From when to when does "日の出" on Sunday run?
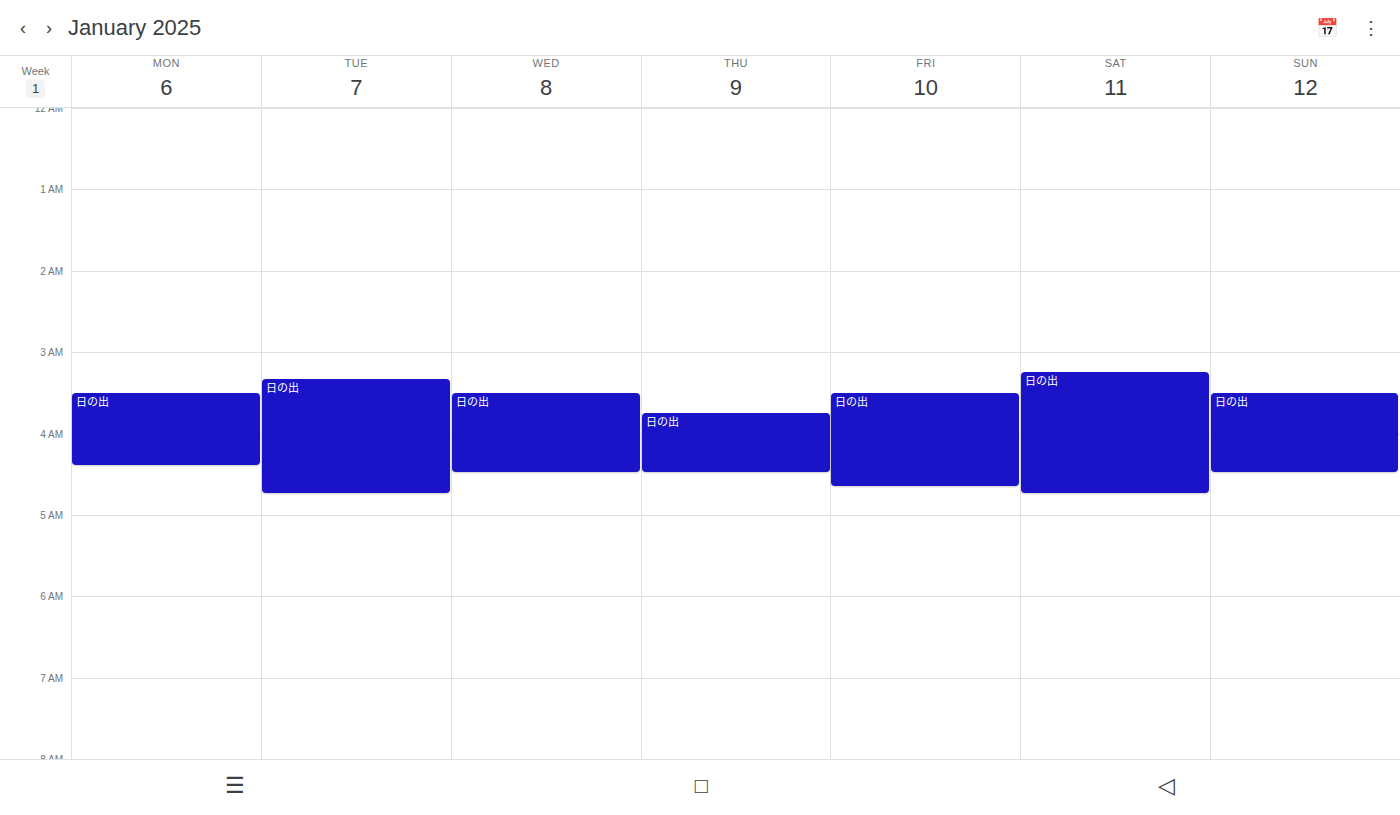
03:30 to 04:30